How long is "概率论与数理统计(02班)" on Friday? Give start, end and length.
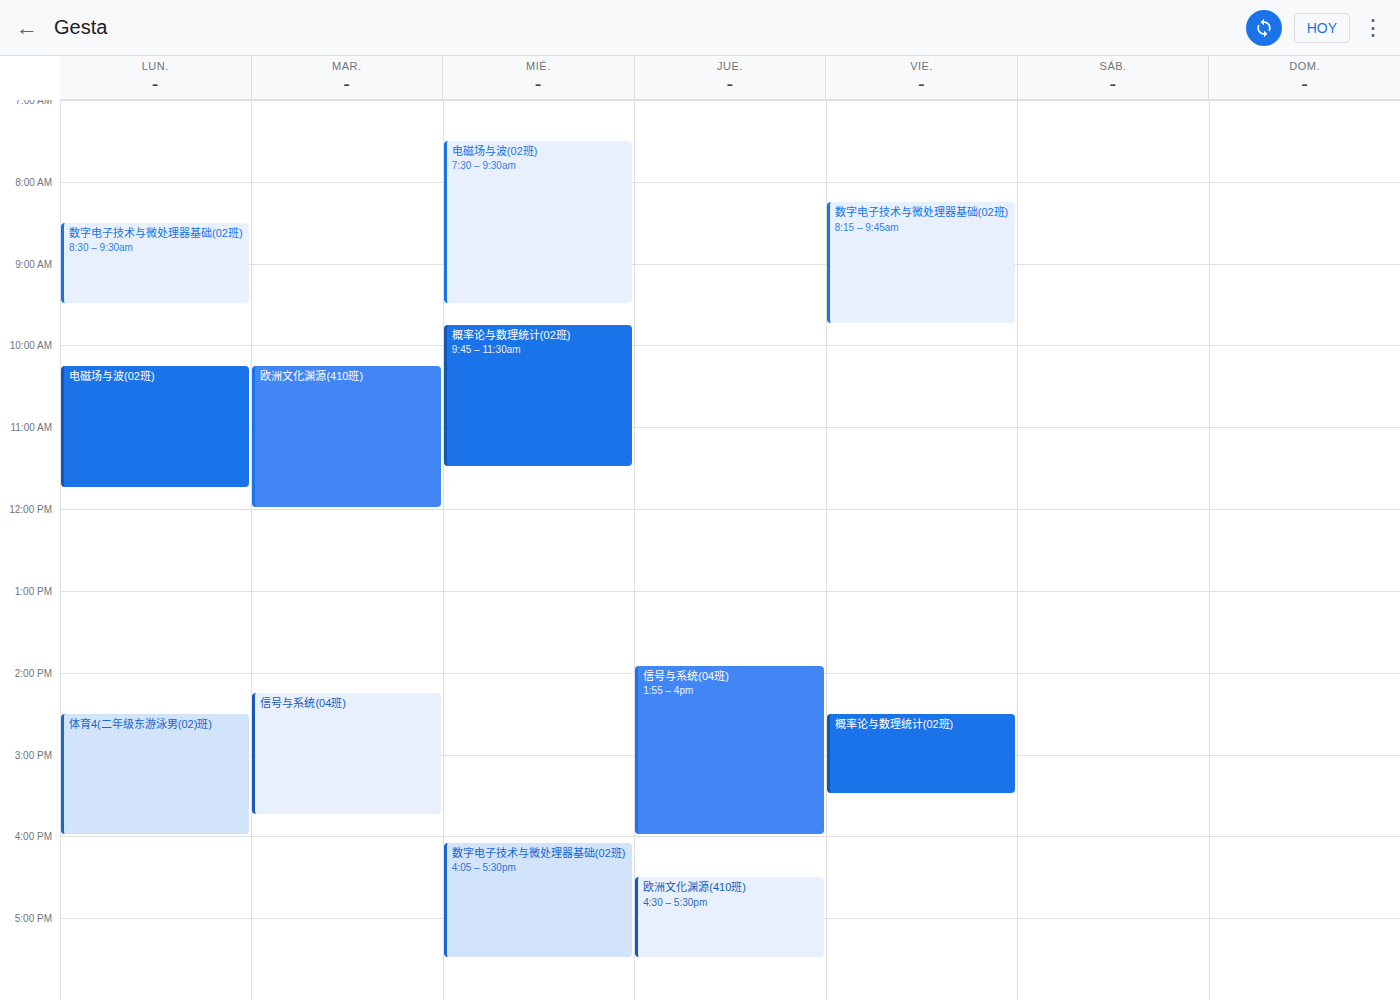
2:30 PM to 3:30 PM, 1 hour